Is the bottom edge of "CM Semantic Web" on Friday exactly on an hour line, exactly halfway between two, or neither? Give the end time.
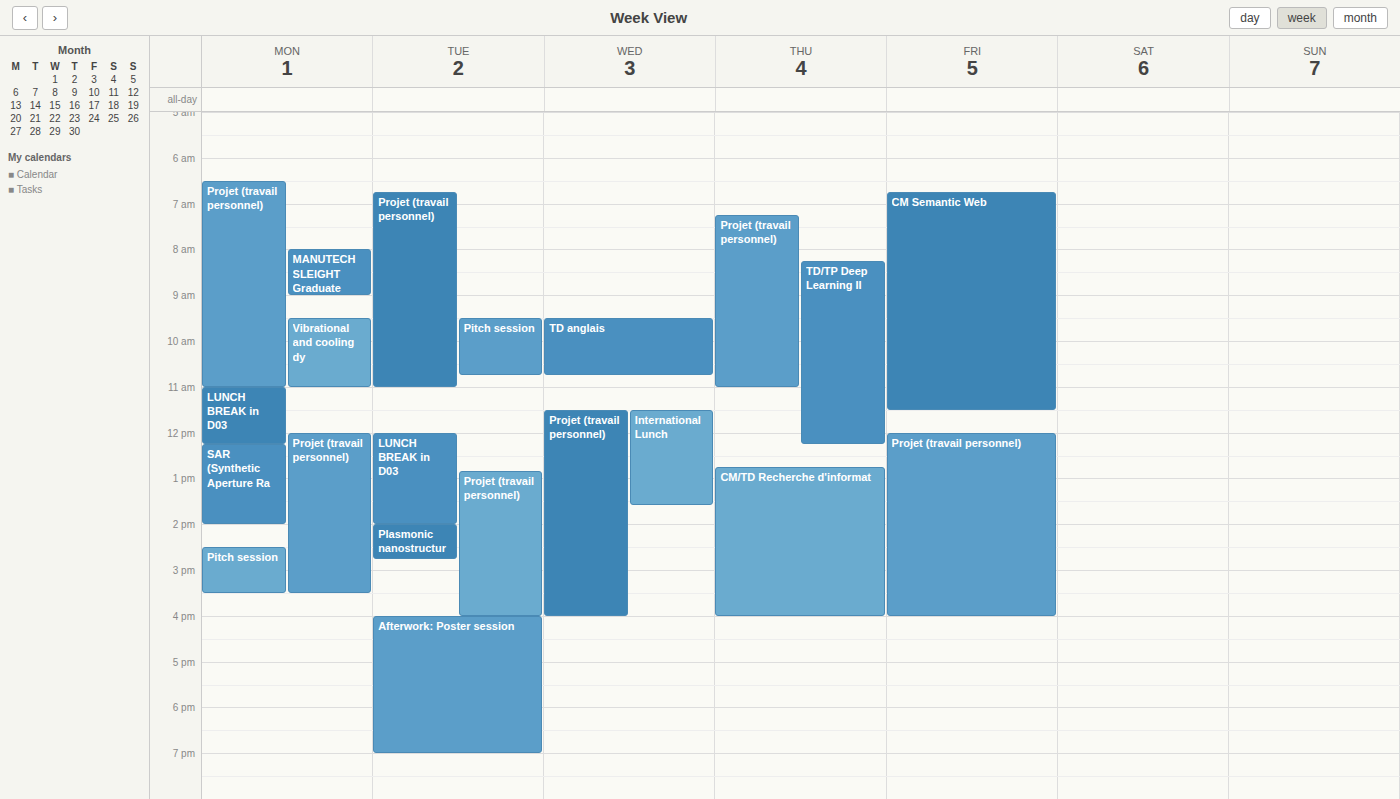
11:30 -- halfway between the 11:00 and 12:00 lines.